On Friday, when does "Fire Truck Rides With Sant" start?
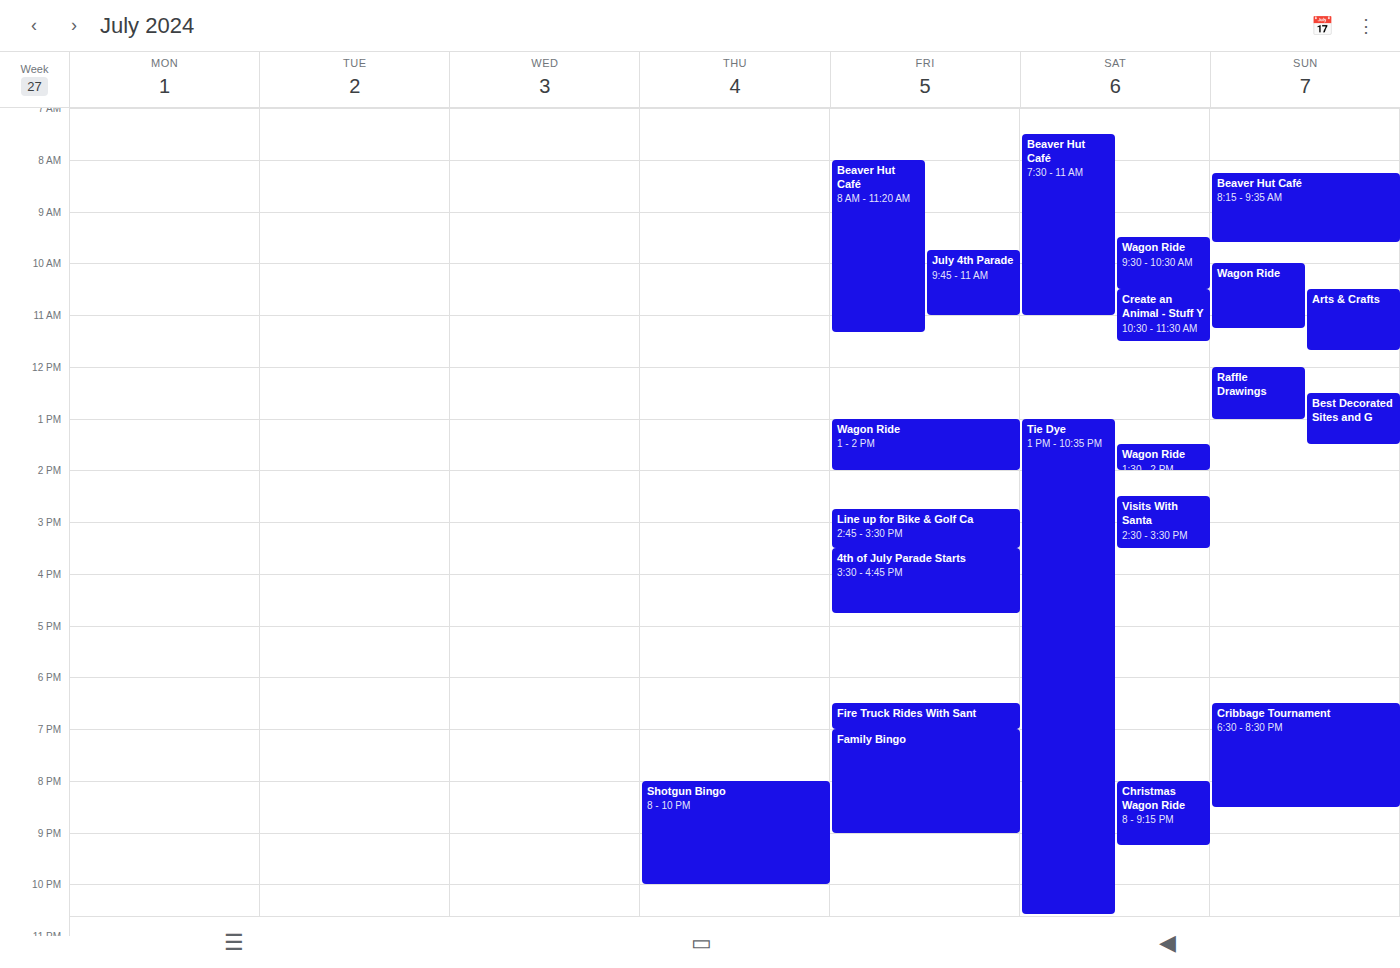
6:30 PM